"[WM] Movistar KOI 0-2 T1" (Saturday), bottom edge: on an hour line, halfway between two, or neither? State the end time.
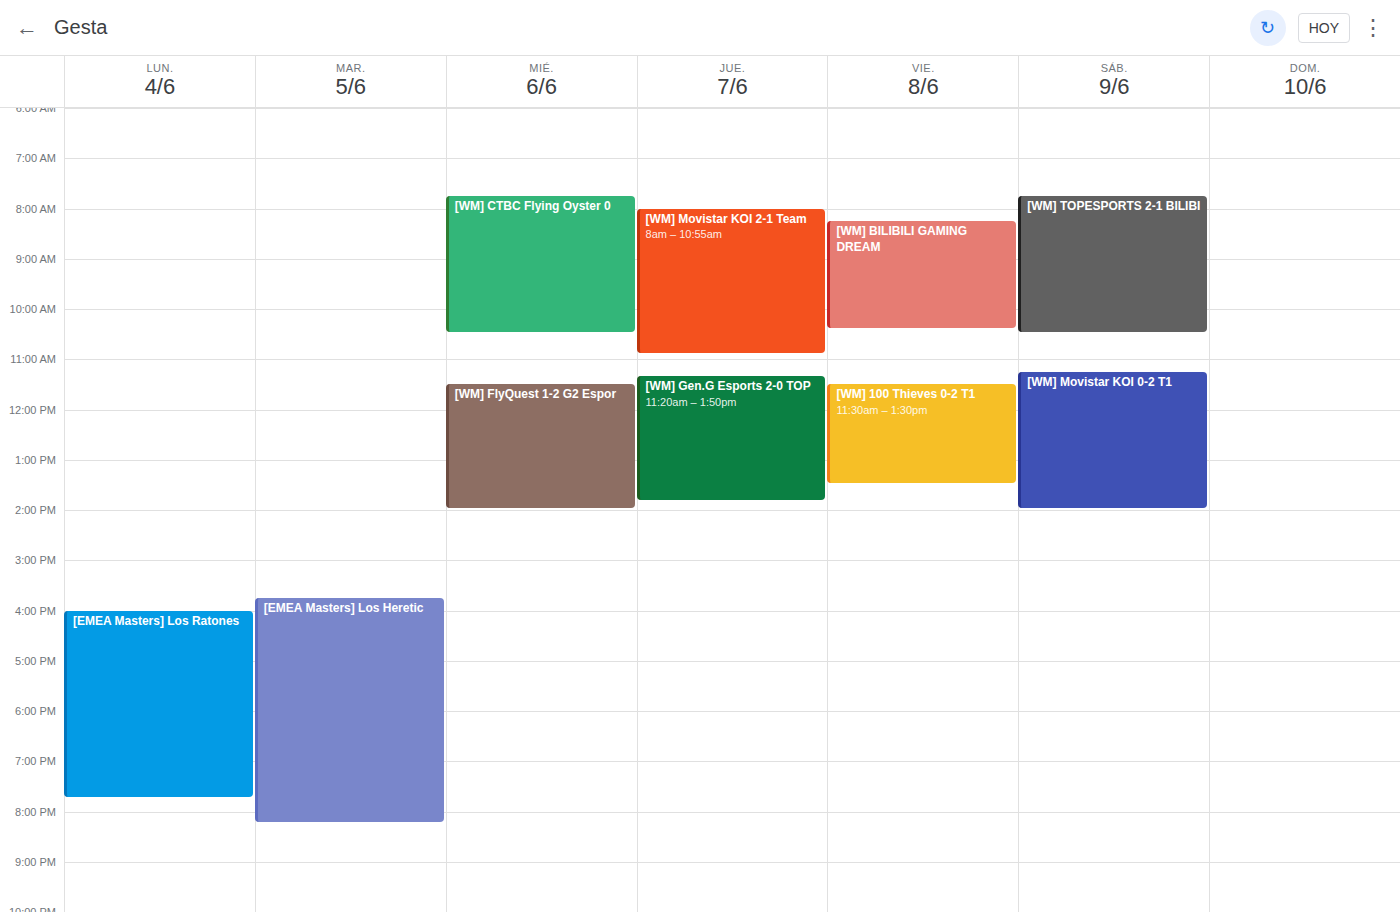
14:00 -- exactly on the 14:00 line.